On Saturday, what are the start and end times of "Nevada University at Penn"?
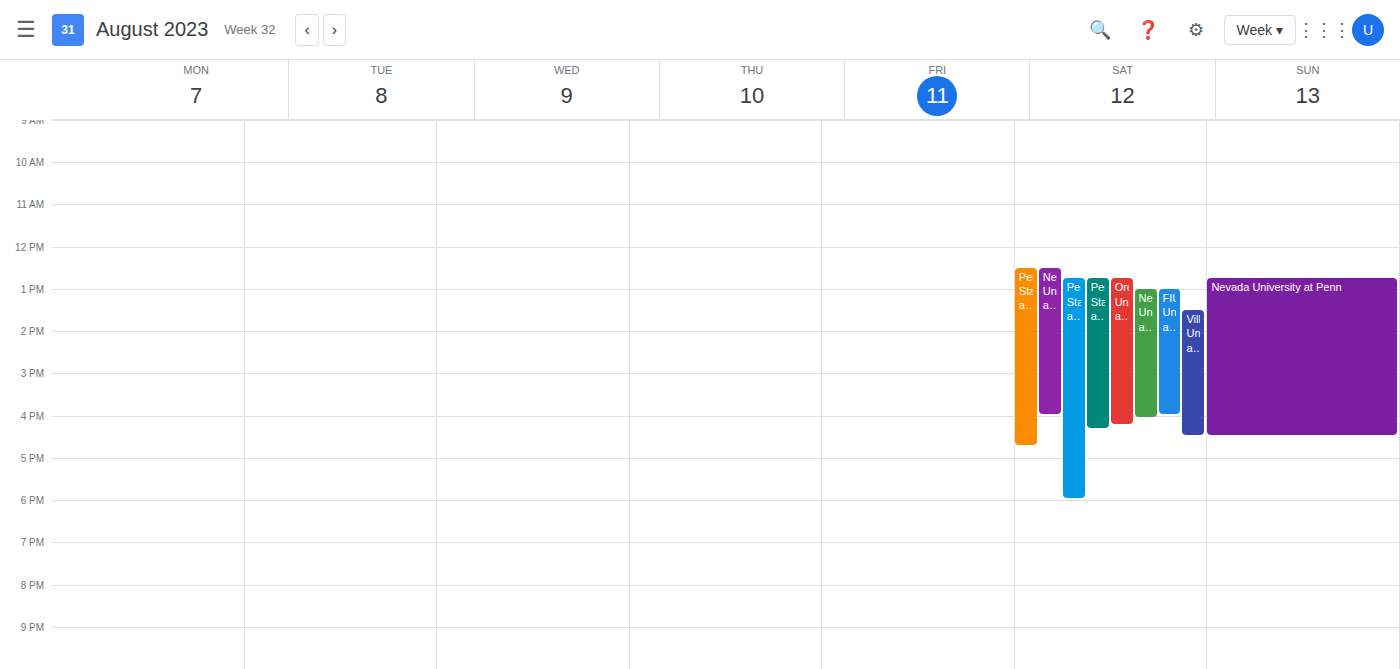
12:30 PM to 4:00 PM